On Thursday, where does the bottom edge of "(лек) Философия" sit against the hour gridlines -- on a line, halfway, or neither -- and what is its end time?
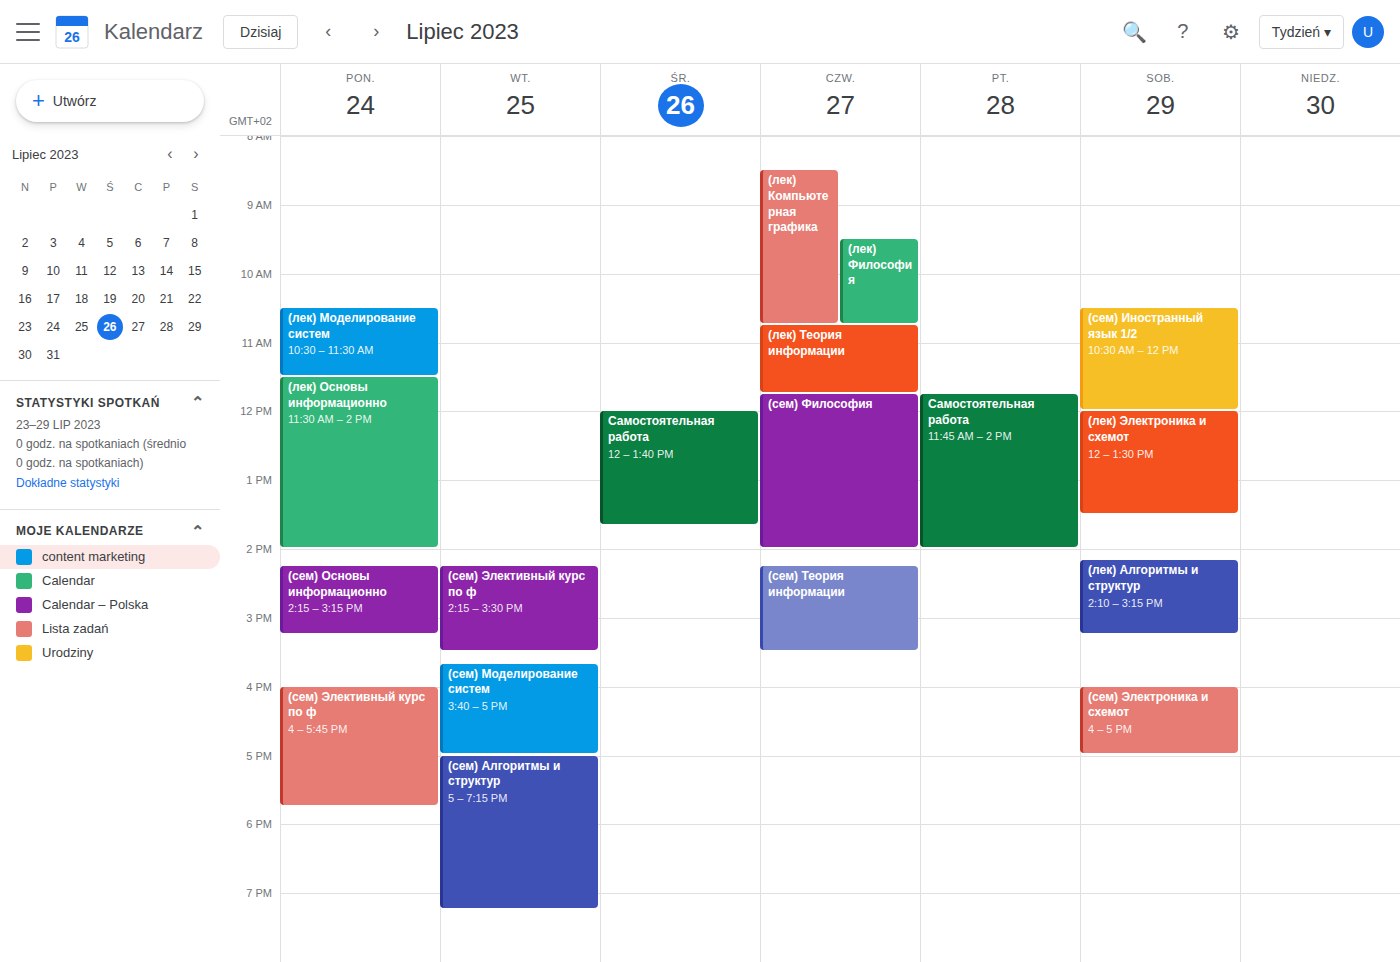
10:45 -- neither: three quarters of the way from the 10:00 line to the 11:00 line.